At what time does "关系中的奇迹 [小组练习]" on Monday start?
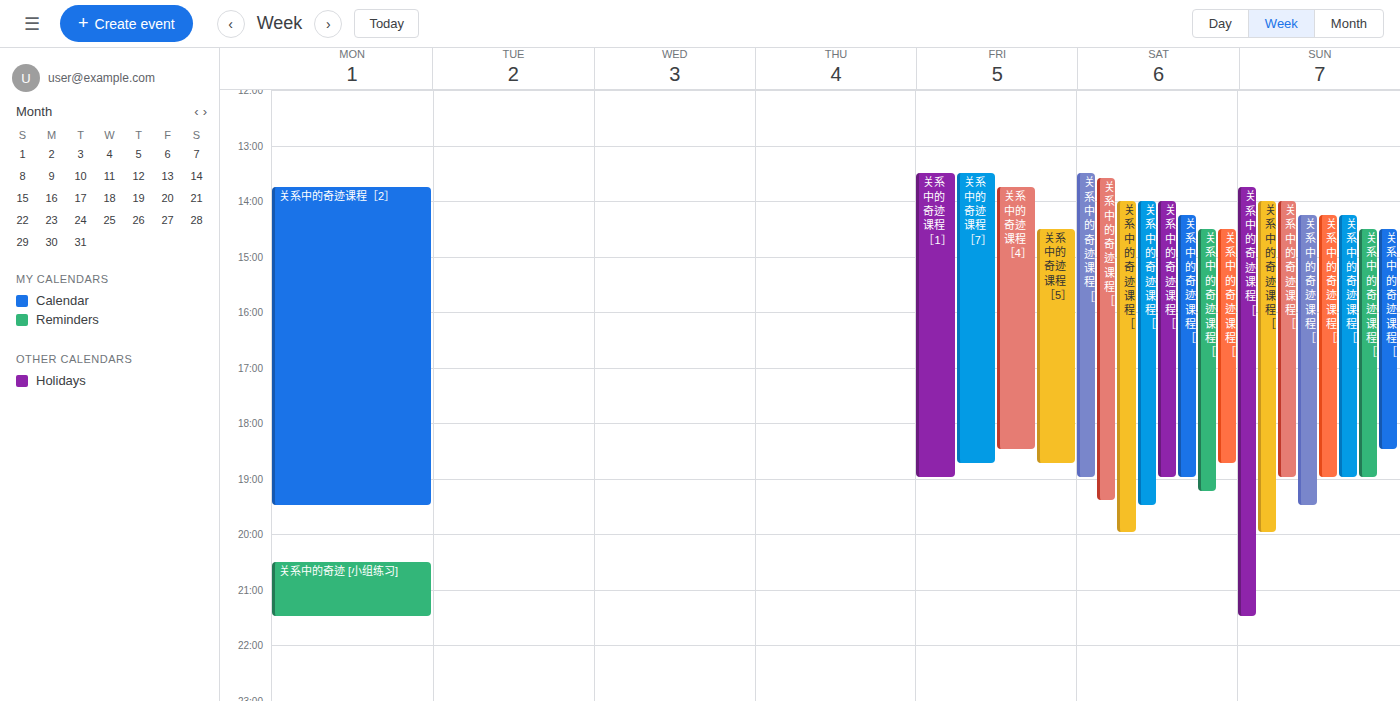
8:30 PM